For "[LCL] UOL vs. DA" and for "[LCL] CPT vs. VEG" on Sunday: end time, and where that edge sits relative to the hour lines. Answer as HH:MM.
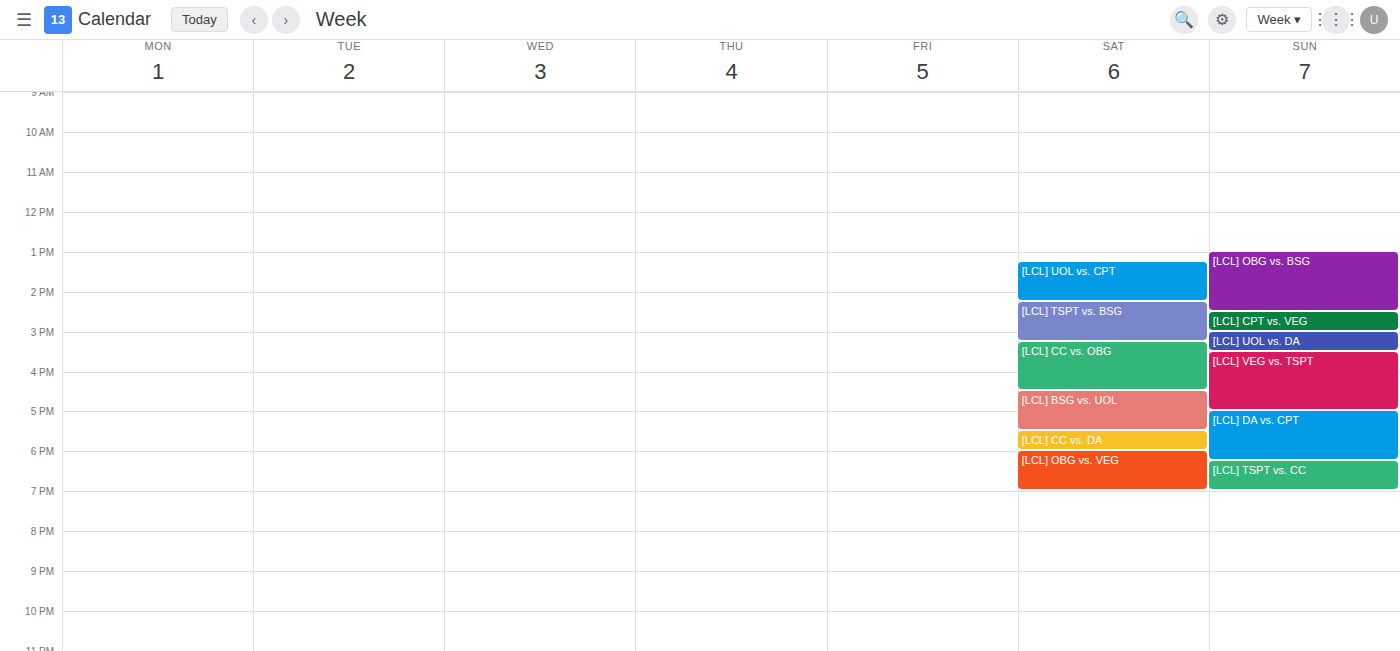
"[LCL] UOL vs. DA": 15:30, halfway between the 15:00 and 16:00 lines. "[LCL] CPT vs. VEG": 15:00, exactly on the 15:00 line.